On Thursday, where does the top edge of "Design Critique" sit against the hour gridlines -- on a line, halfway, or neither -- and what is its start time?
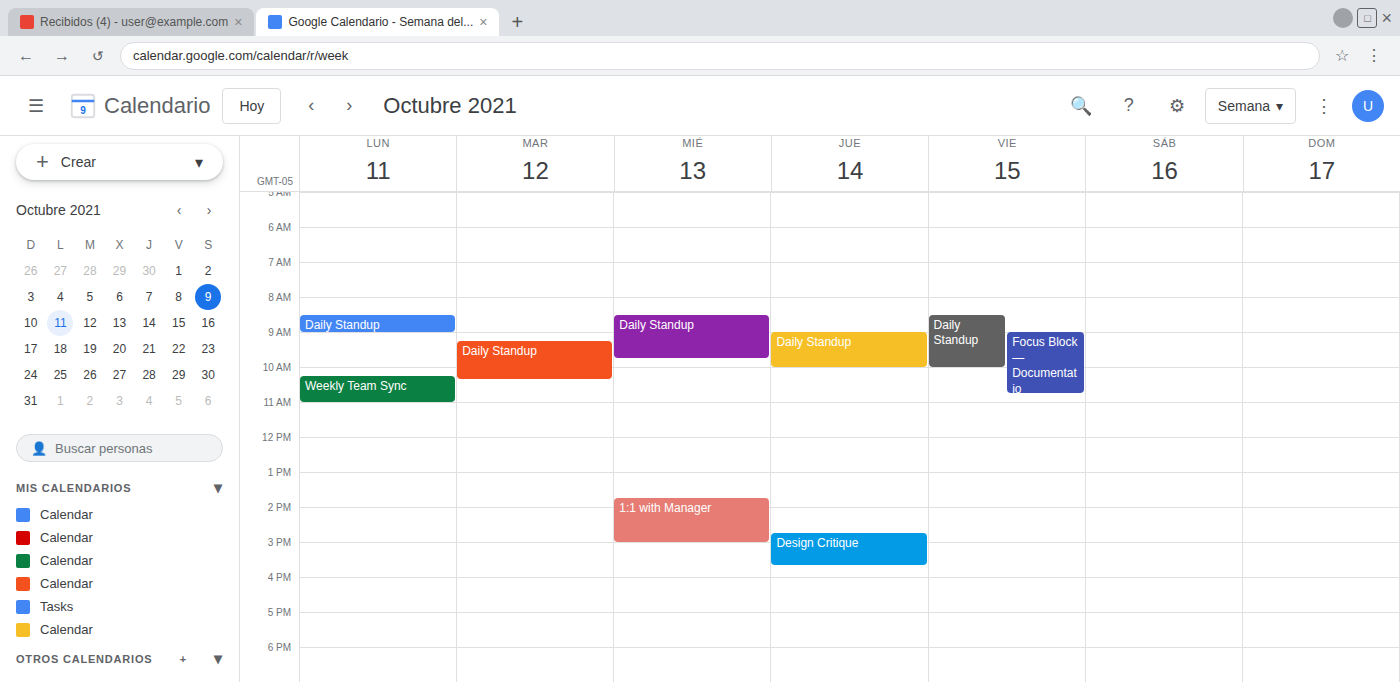
2:45 PM -- neither: three quarters of the way from the 2 PM line to the 3 PM line.